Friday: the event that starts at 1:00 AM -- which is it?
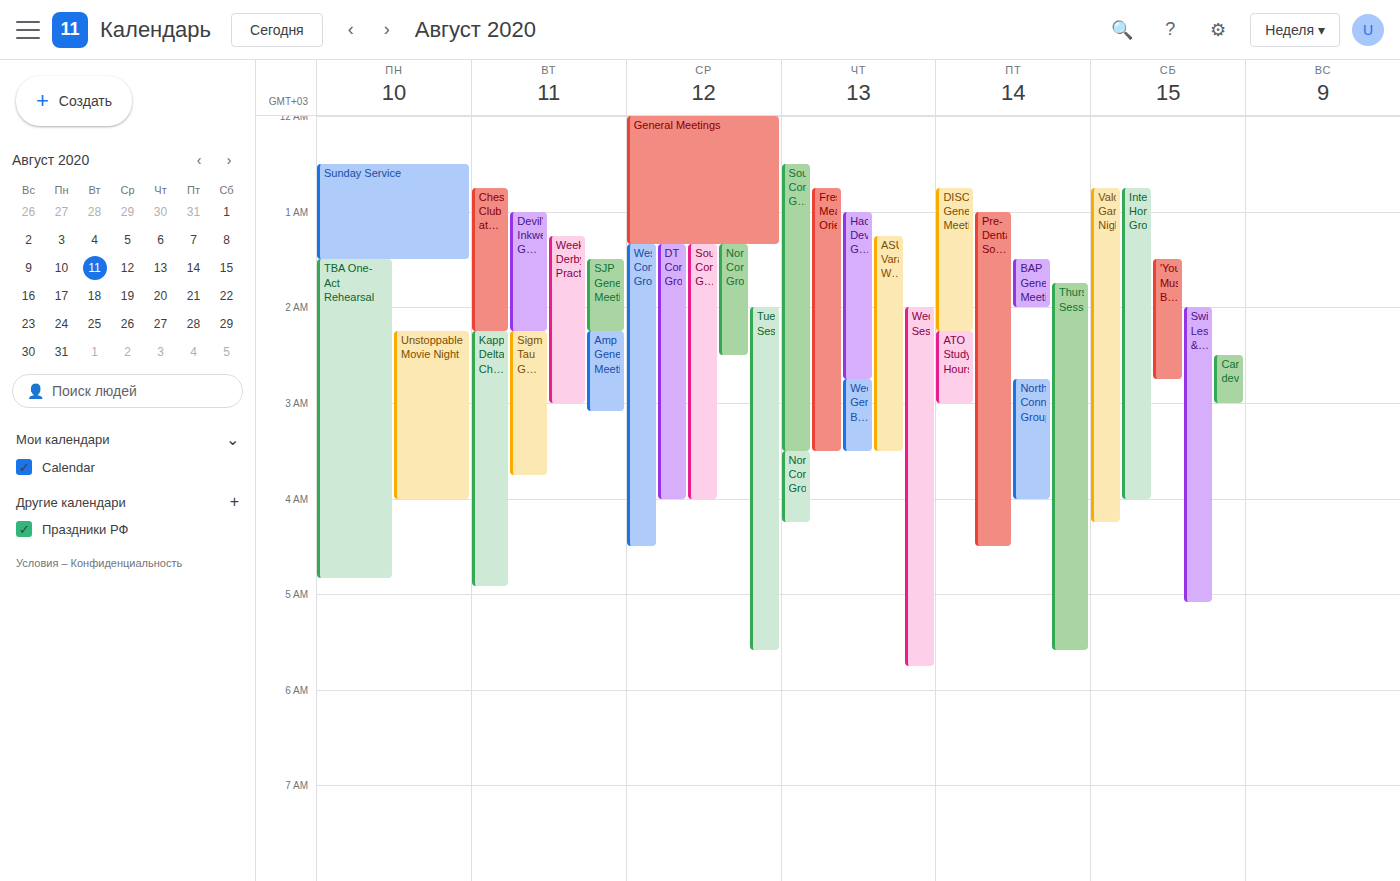
"Pre-Dental Society at ASU"